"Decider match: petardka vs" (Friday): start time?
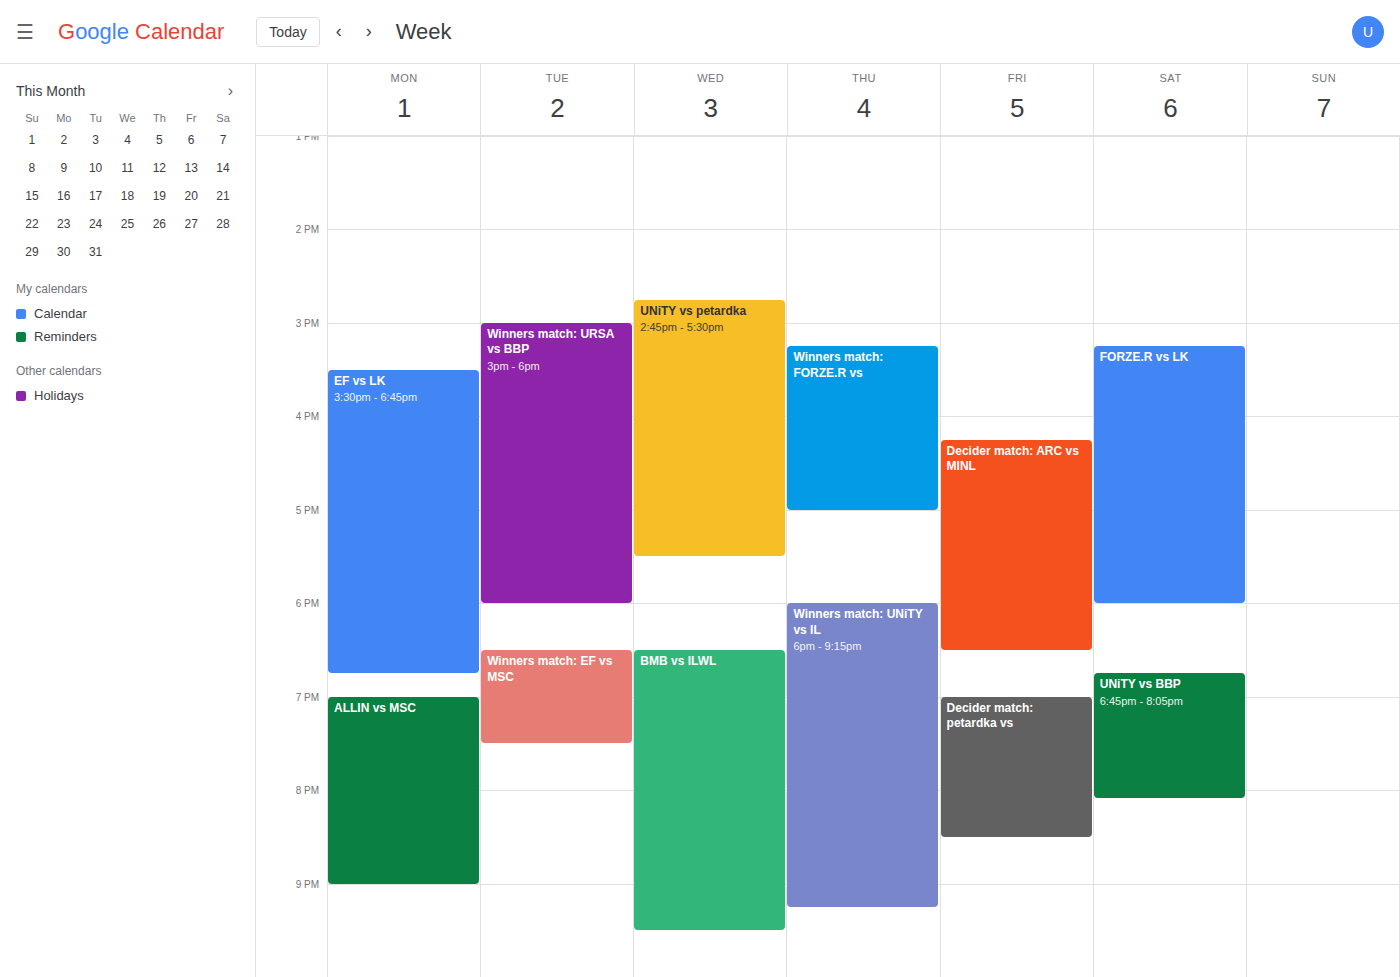
7:00 PM